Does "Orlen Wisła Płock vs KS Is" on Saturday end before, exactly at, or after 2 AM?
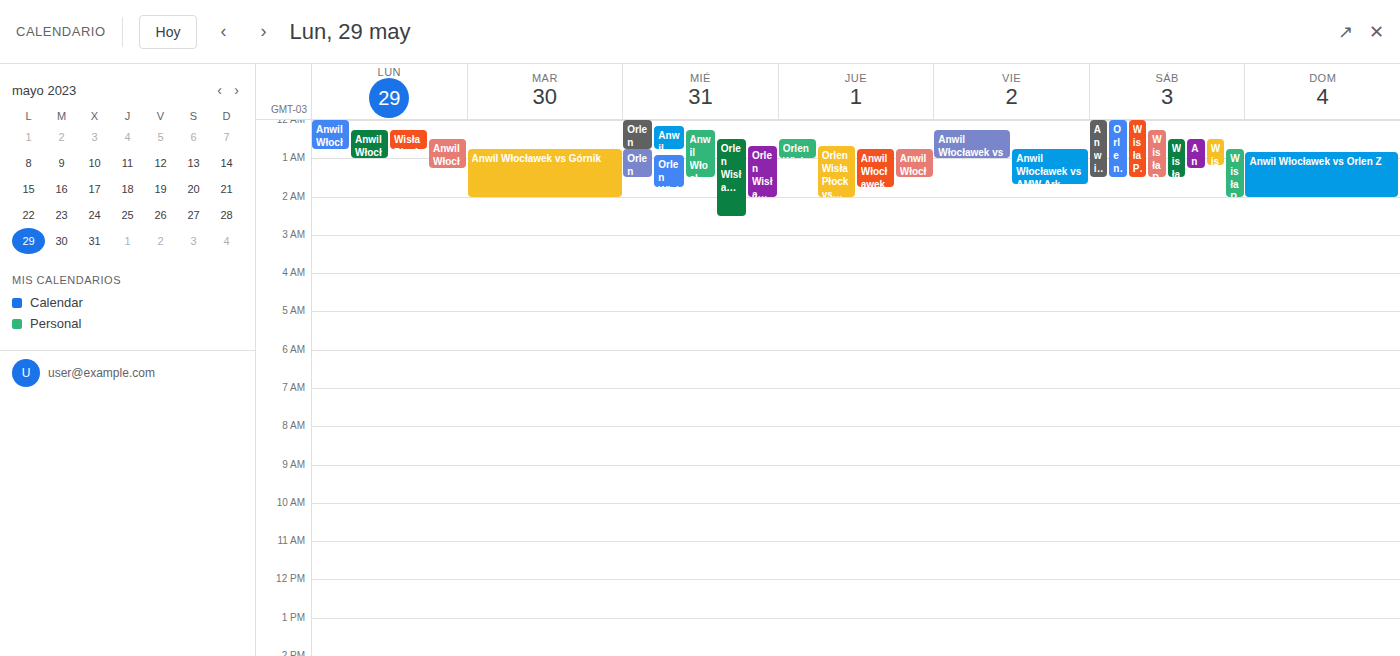
1:30 AM -- before 2 AM, 30 minutes above the 2 AM line.